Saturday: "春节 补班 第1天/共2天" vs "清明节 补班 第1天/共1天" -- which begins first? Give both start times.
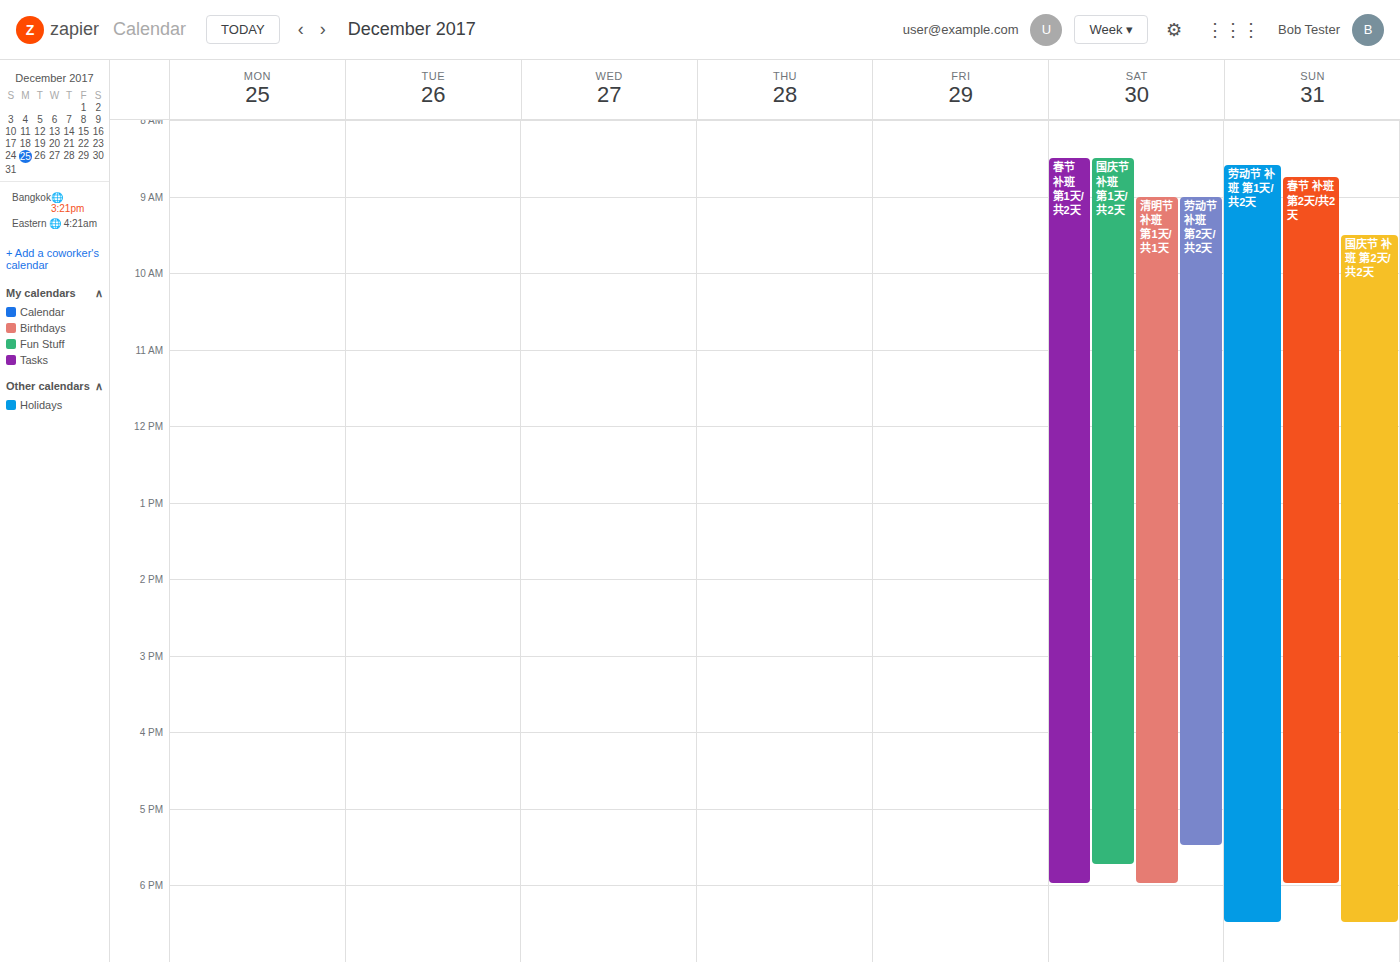
"春节 补班 第1天/共2天" 8:30 AM; "清明节 补班 第1天/共1天" 9:00 AM.